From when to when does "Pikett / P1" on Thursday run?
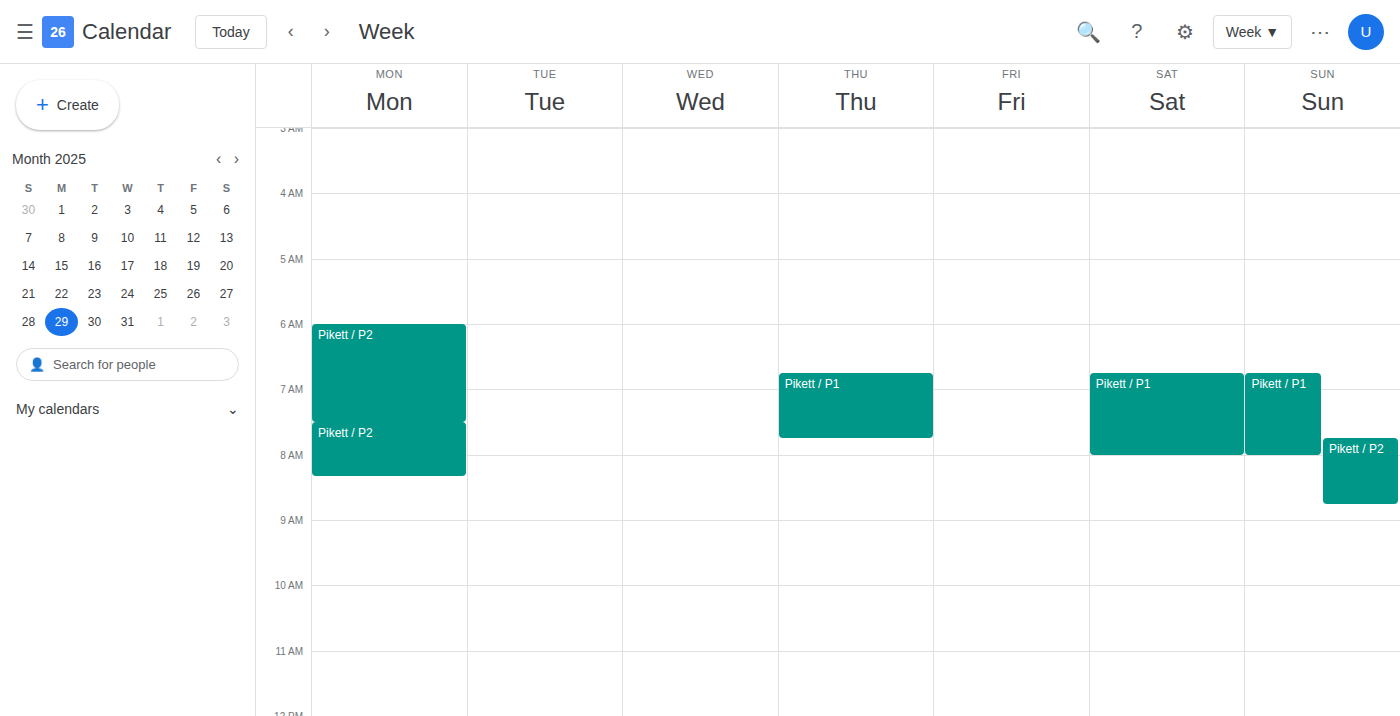
6:45 AM to 7:45 AM